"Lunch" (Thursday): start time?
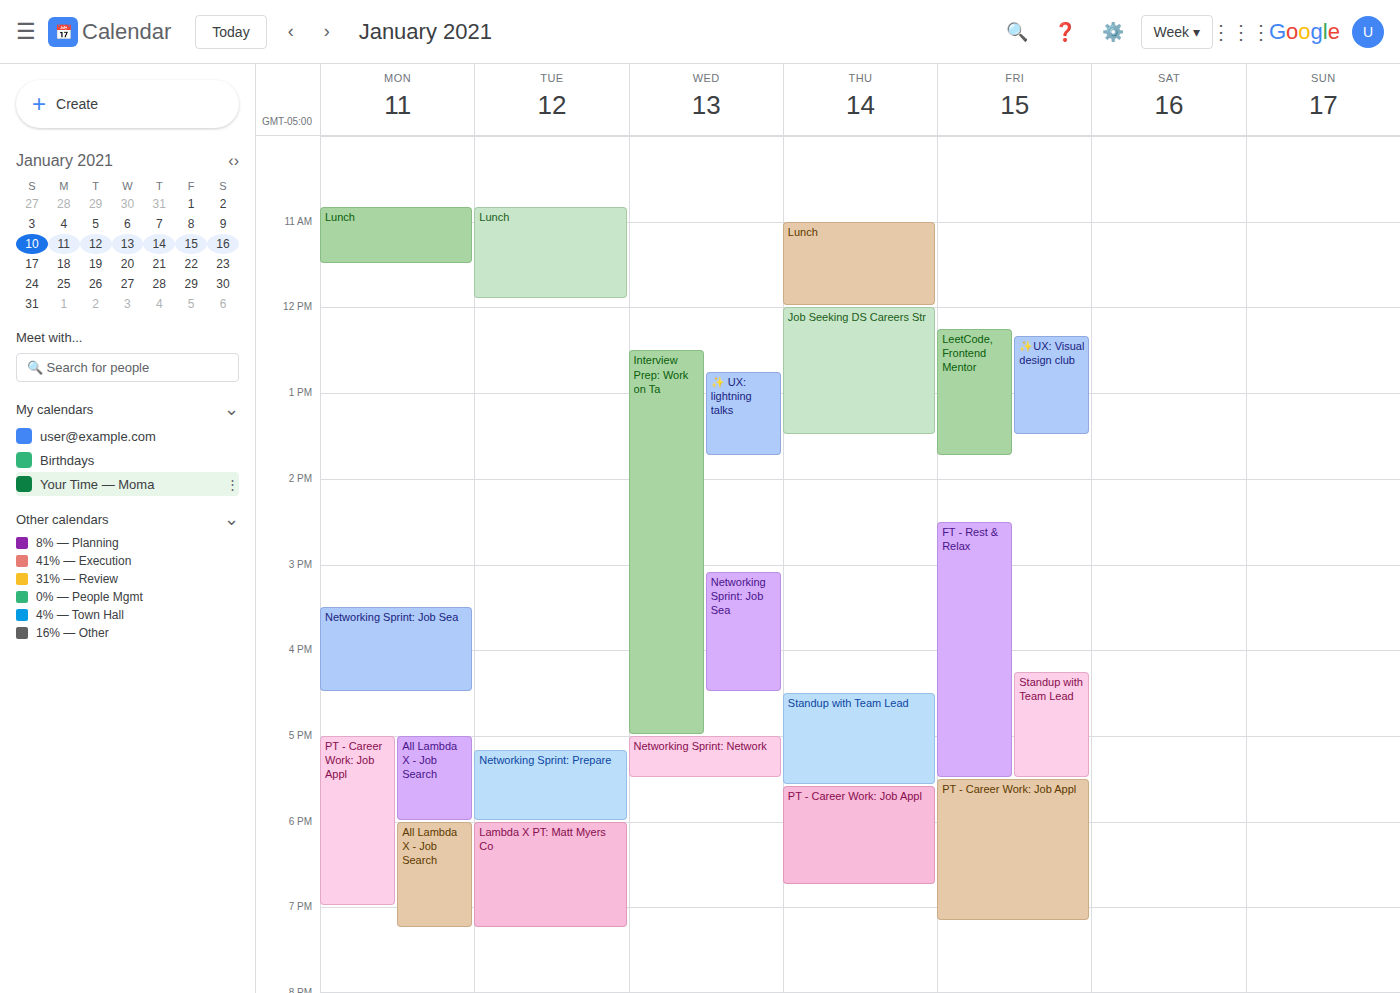
11:00 AM